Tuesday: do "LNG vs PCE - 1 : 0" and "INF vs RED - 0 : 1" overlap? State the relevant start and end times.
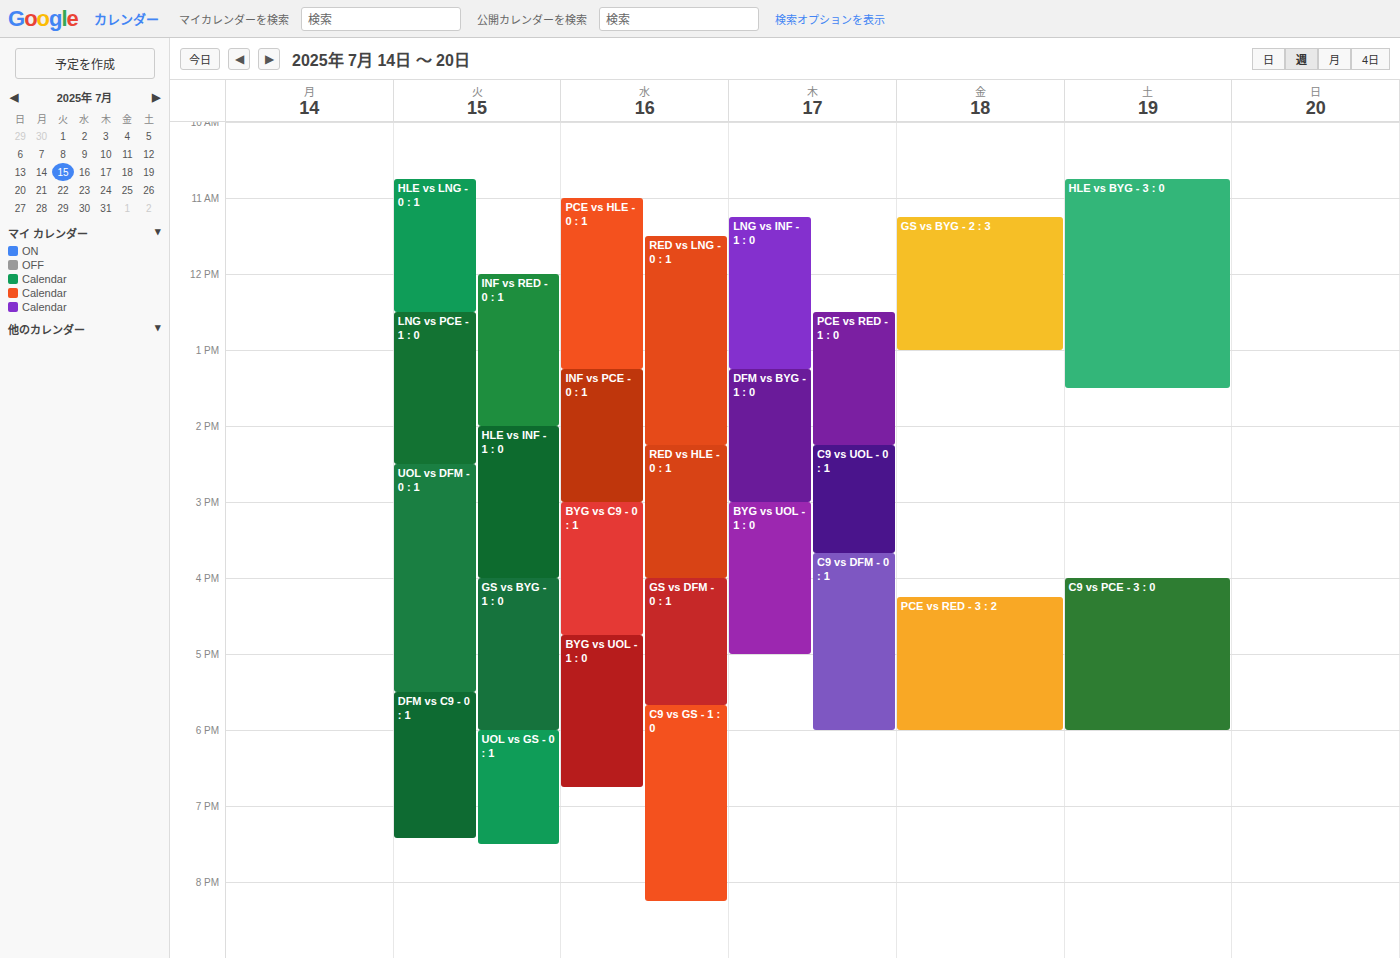
"LNG vs PCE - 1 : 0" starts at 12:30 PM, before "INF vs RED - 0 : 1" ends at 2:00 PM -- they overlap.